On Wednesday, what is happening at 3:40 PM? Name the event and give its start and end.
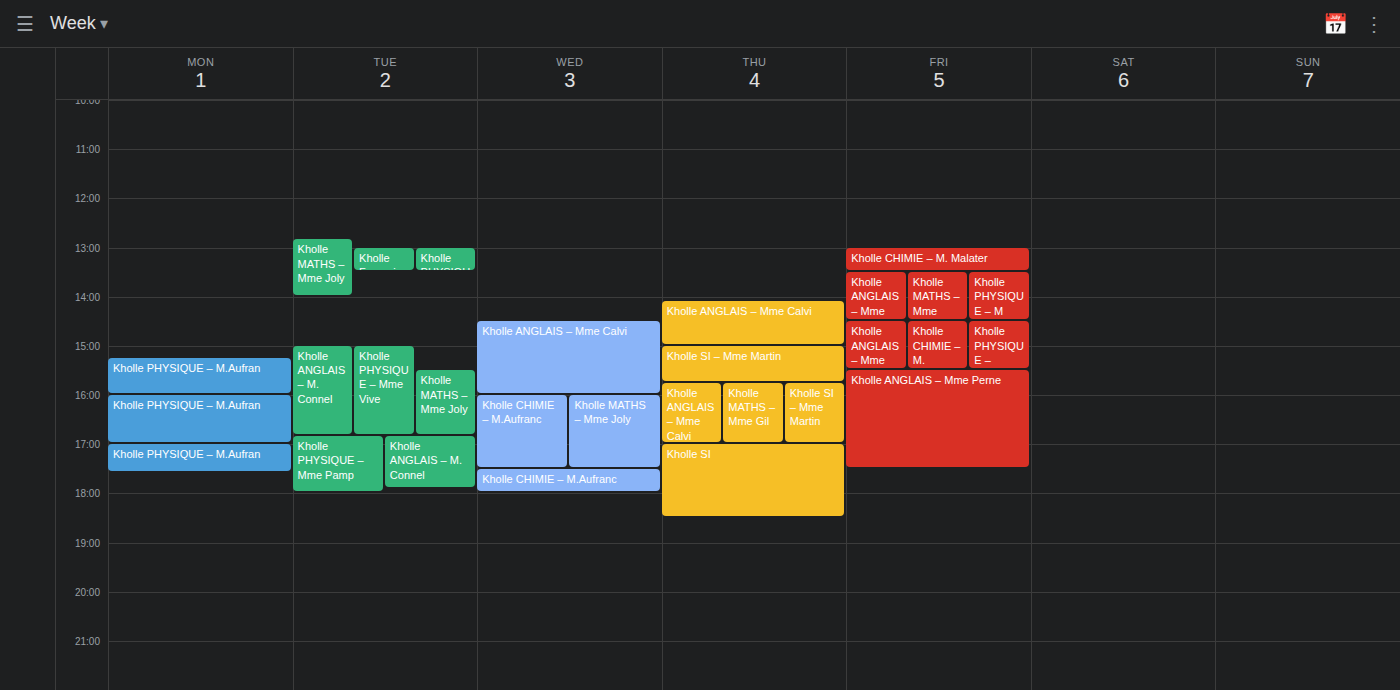
"Kholle ANGLAIS – Mme Calvi", 2:30 PM to 4:00 PM